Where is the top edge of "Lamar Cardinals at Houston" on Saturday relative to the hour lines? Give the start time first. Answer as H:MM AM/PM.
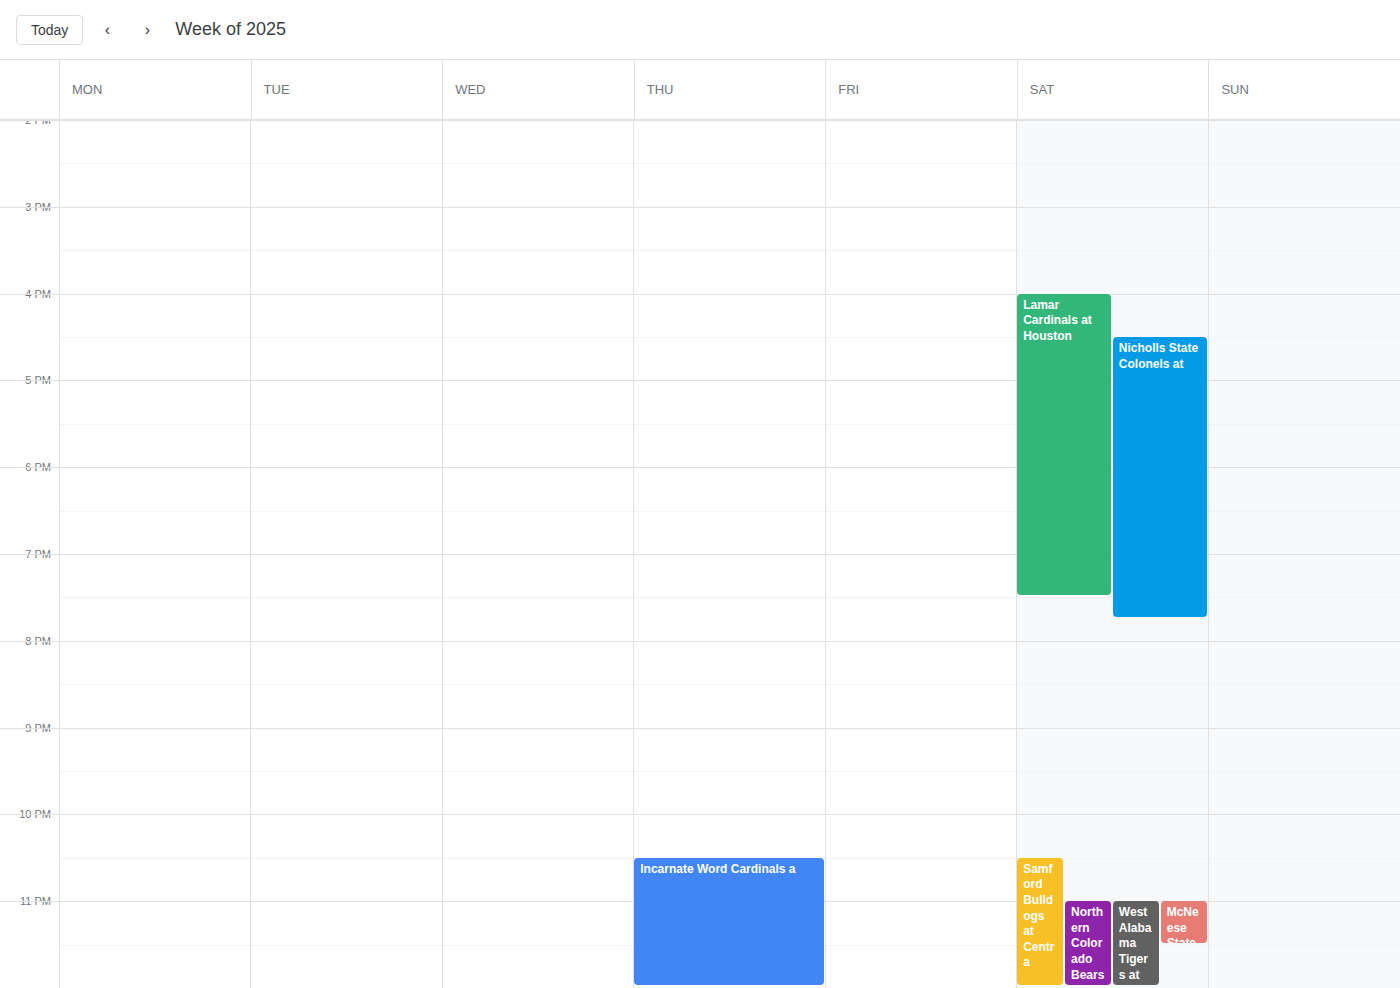
4:00 PM -- exactly on the 4 PM line.